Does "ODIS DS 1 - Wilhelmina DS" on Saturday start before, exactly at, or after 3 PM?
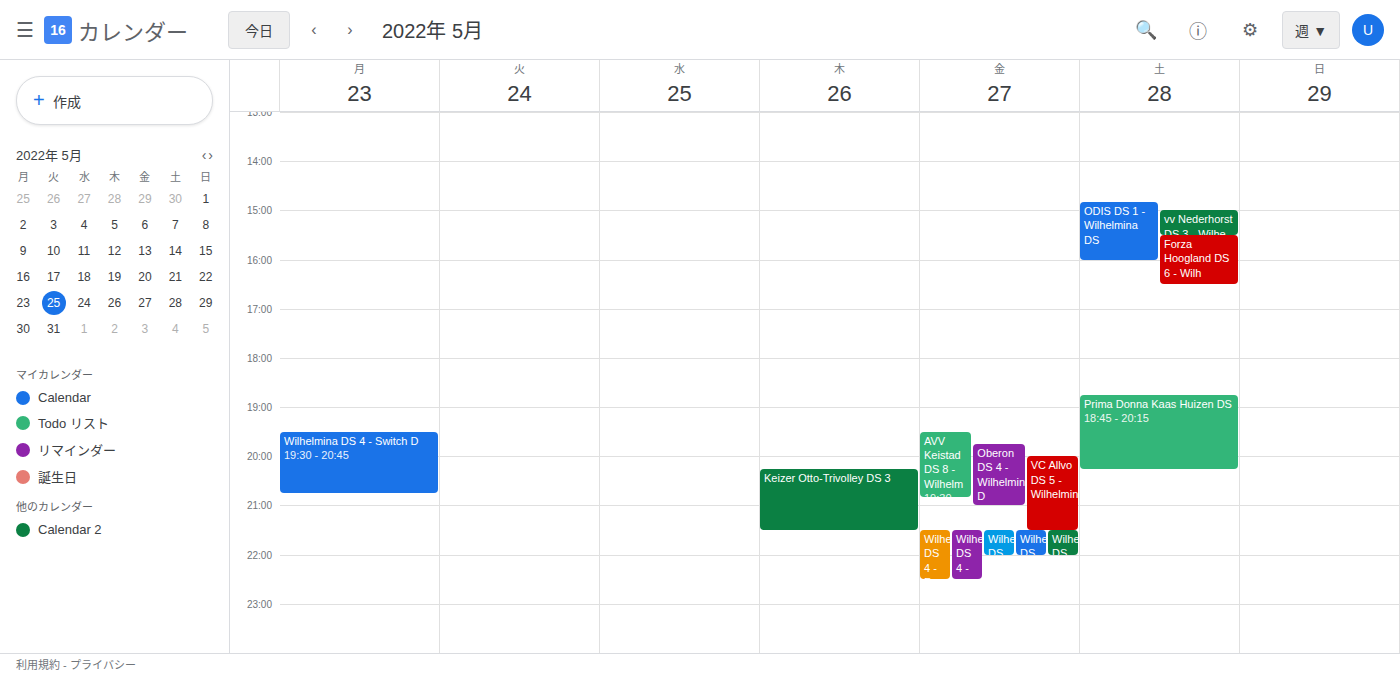
2:50 PM -- before 3 PM, 10 minutes above the 3 PM line.